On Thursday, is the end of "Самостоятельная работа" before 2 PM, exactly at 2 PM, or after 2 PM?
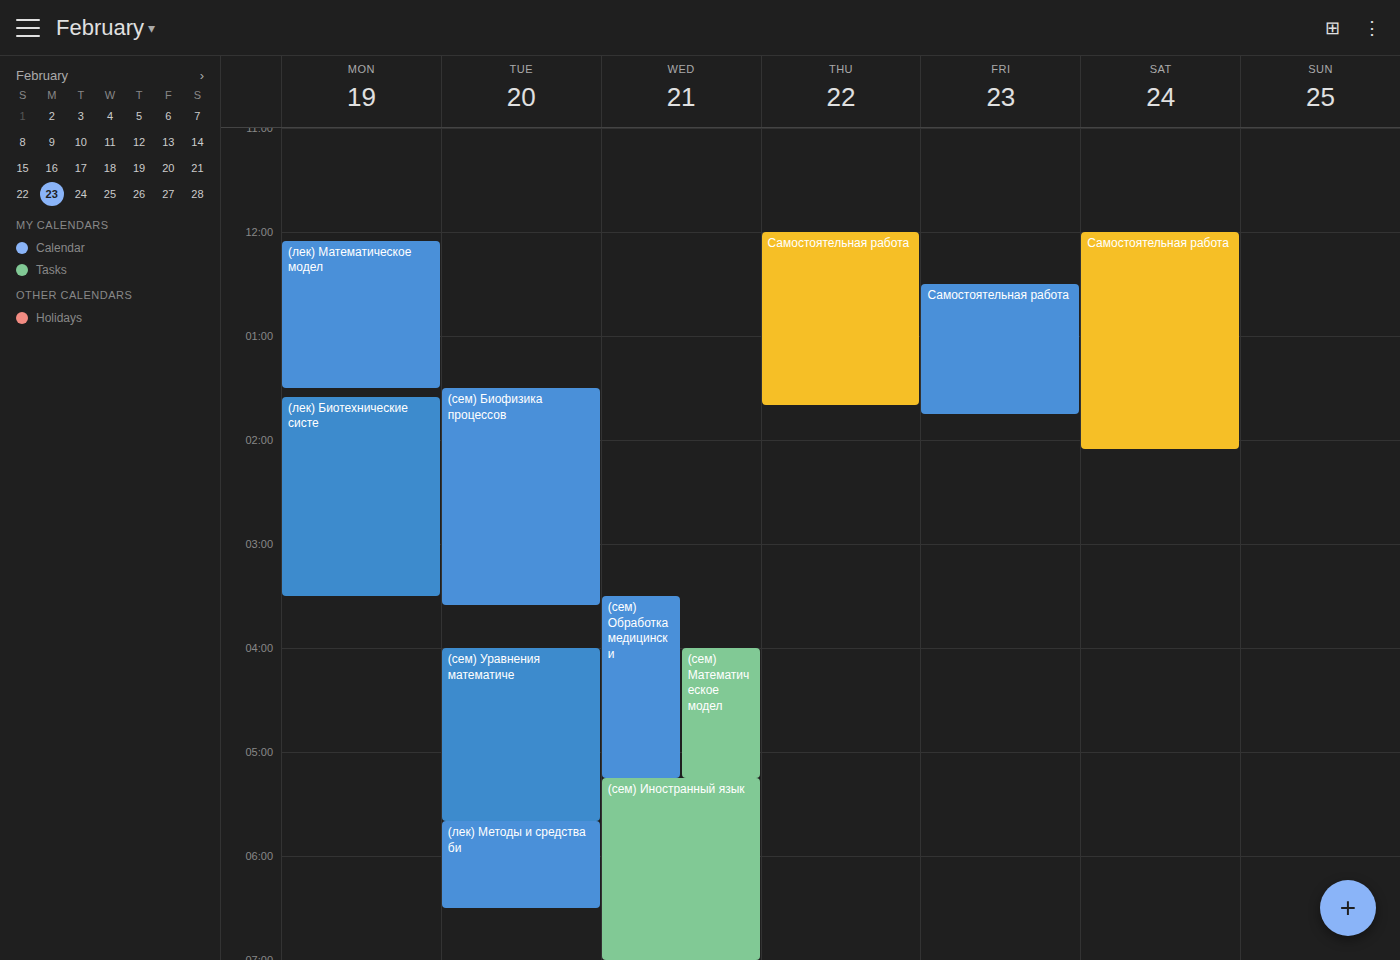
1:40 PM -- before 2 PM, 20 minutes above the 2 PM line.